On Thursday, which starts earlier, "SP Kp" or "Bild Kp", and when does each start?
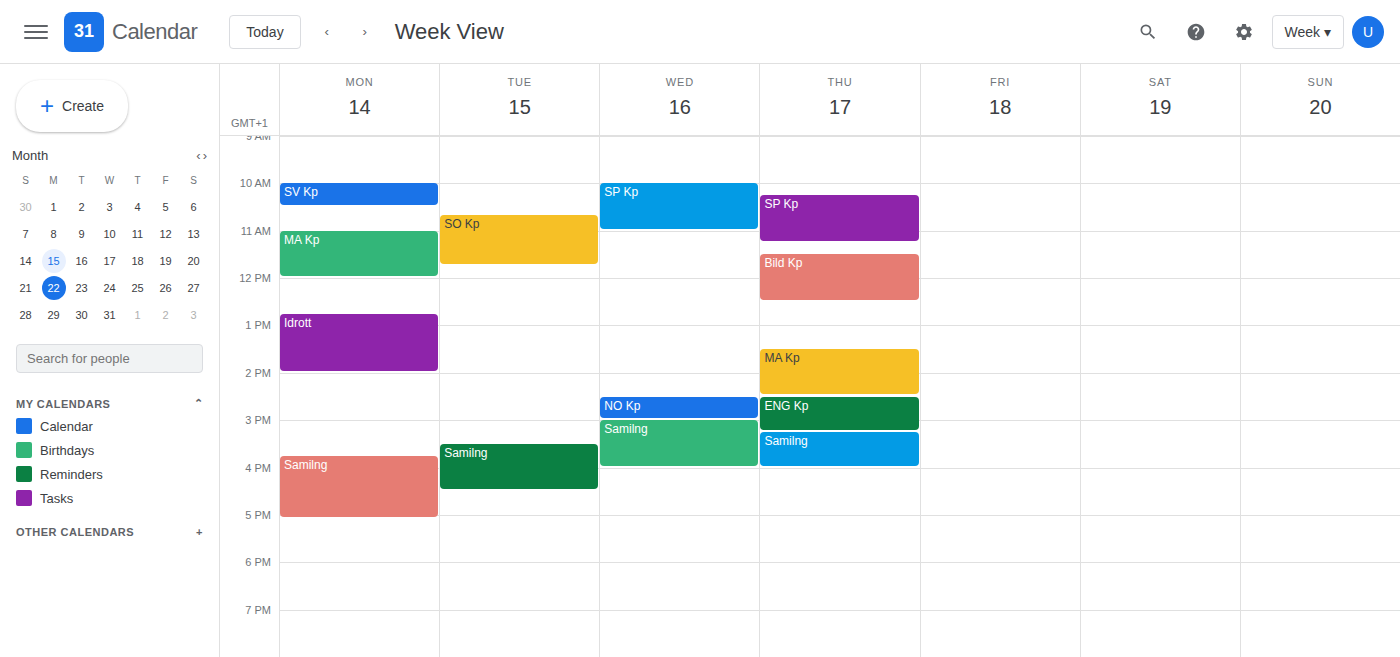
"SP Kp" 10:15 AM; "Bild Kp" 11:30 AM.